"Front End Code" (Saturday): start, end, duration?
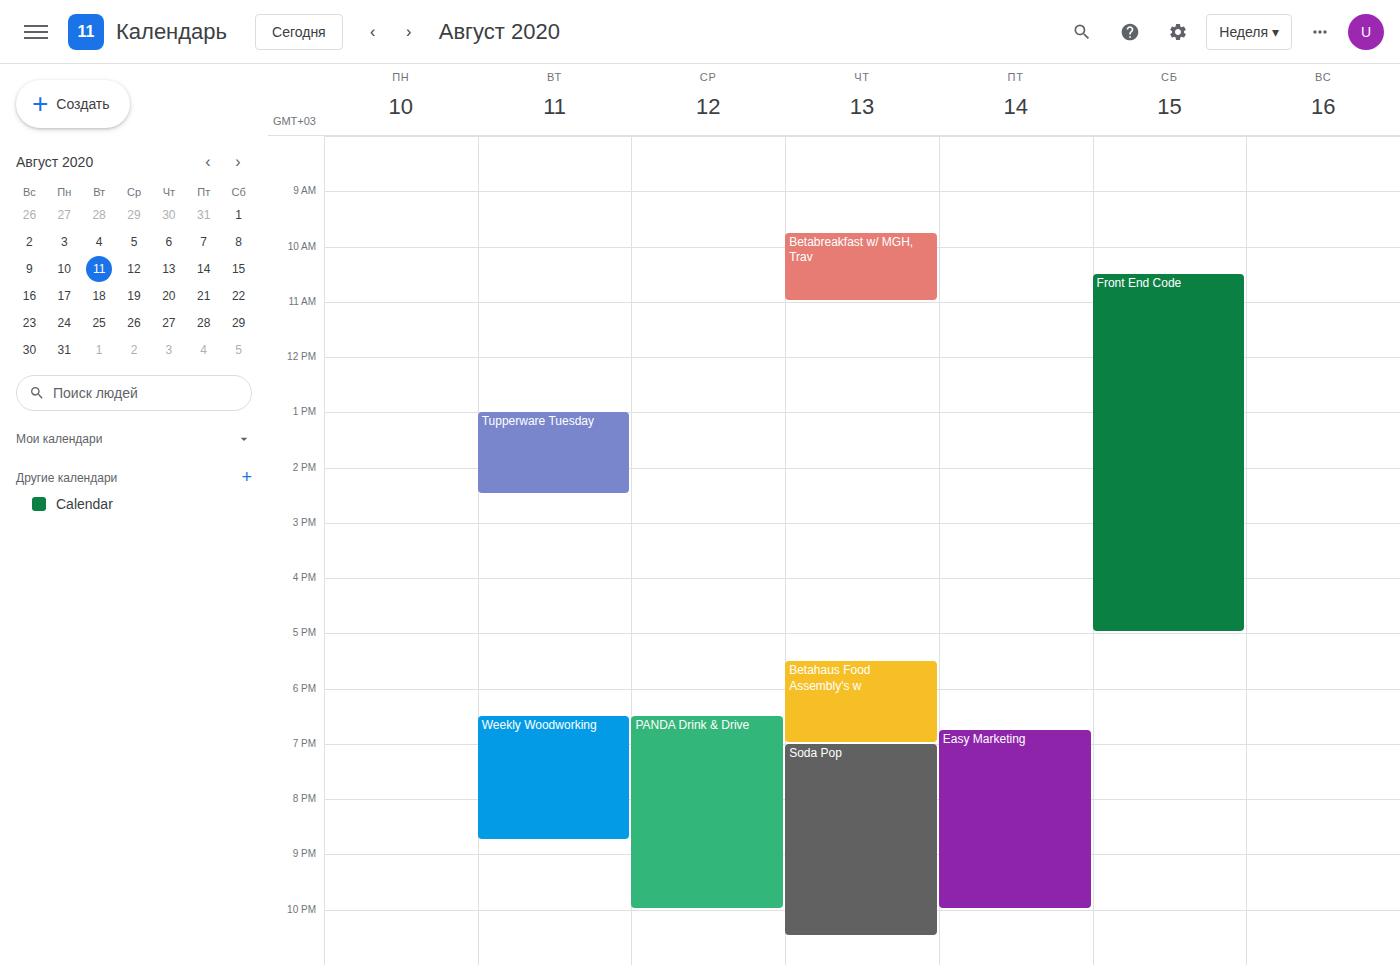
10:30 AM to 5:00 PM, 6 hours 30 minutes